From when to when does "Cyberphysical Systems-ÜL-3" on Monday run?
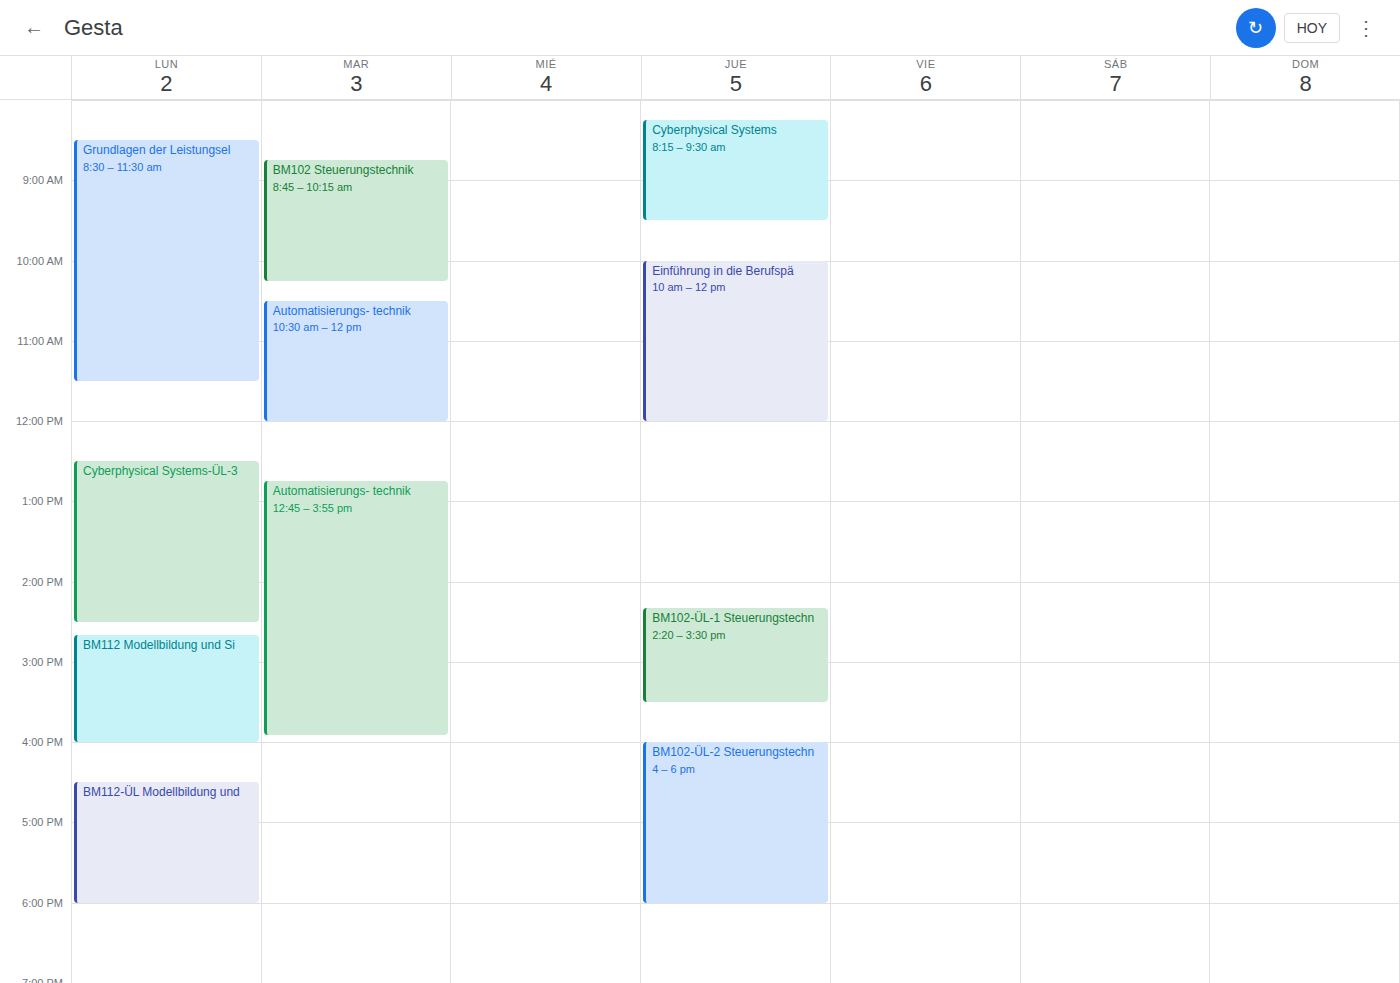
12:30 PM to 2:30 PM